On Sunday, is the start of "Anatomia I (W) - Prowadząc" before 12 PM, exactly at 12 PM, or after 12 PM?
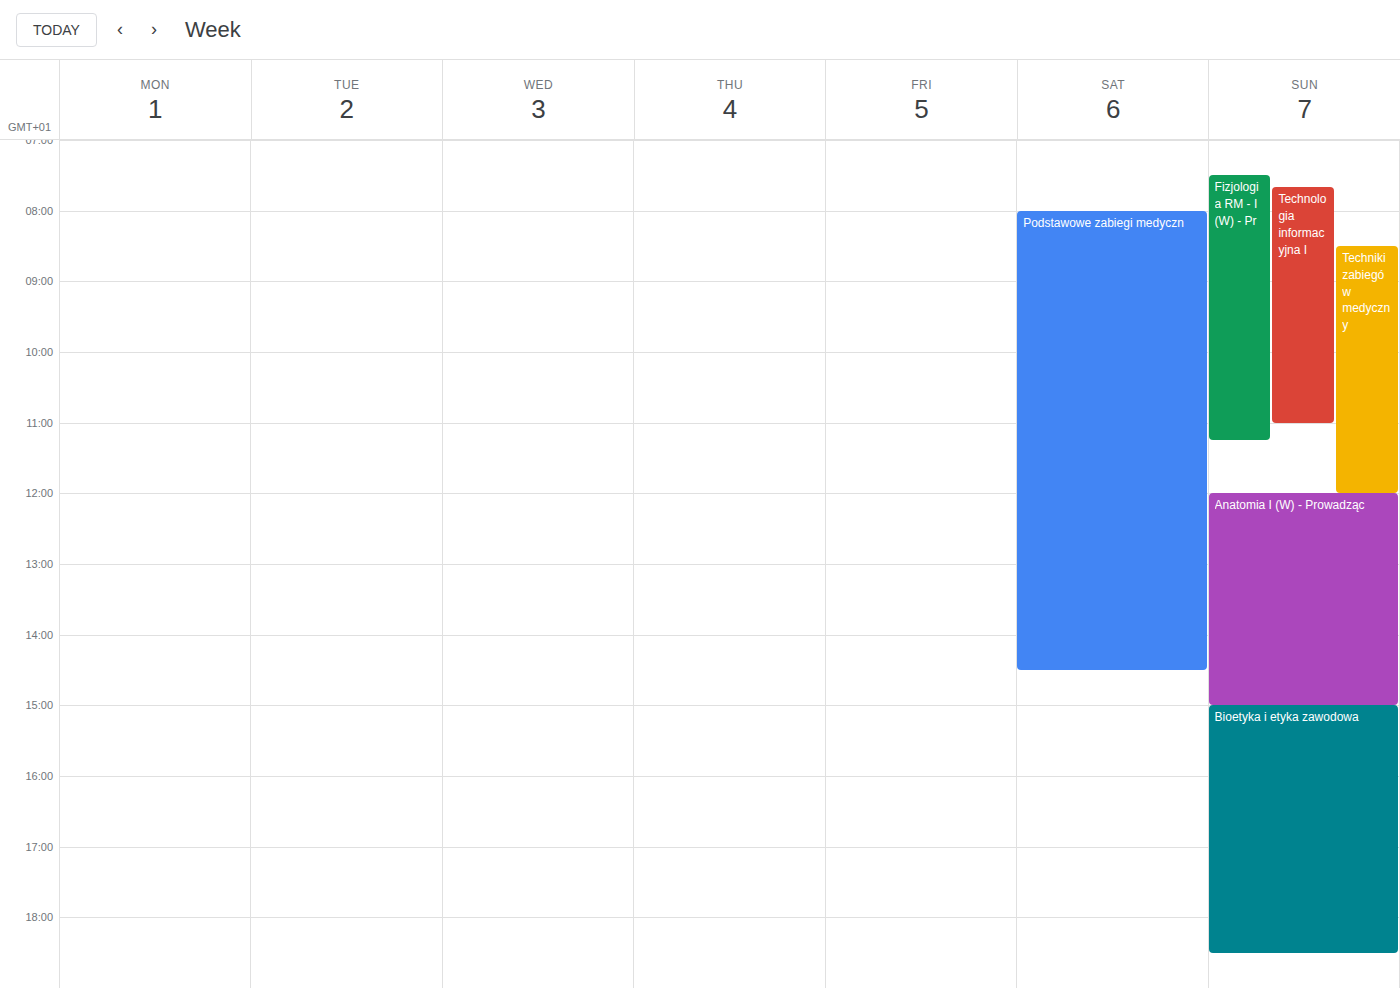
12:00 PM -- exactly at 12 PM, on the 12 PM line.